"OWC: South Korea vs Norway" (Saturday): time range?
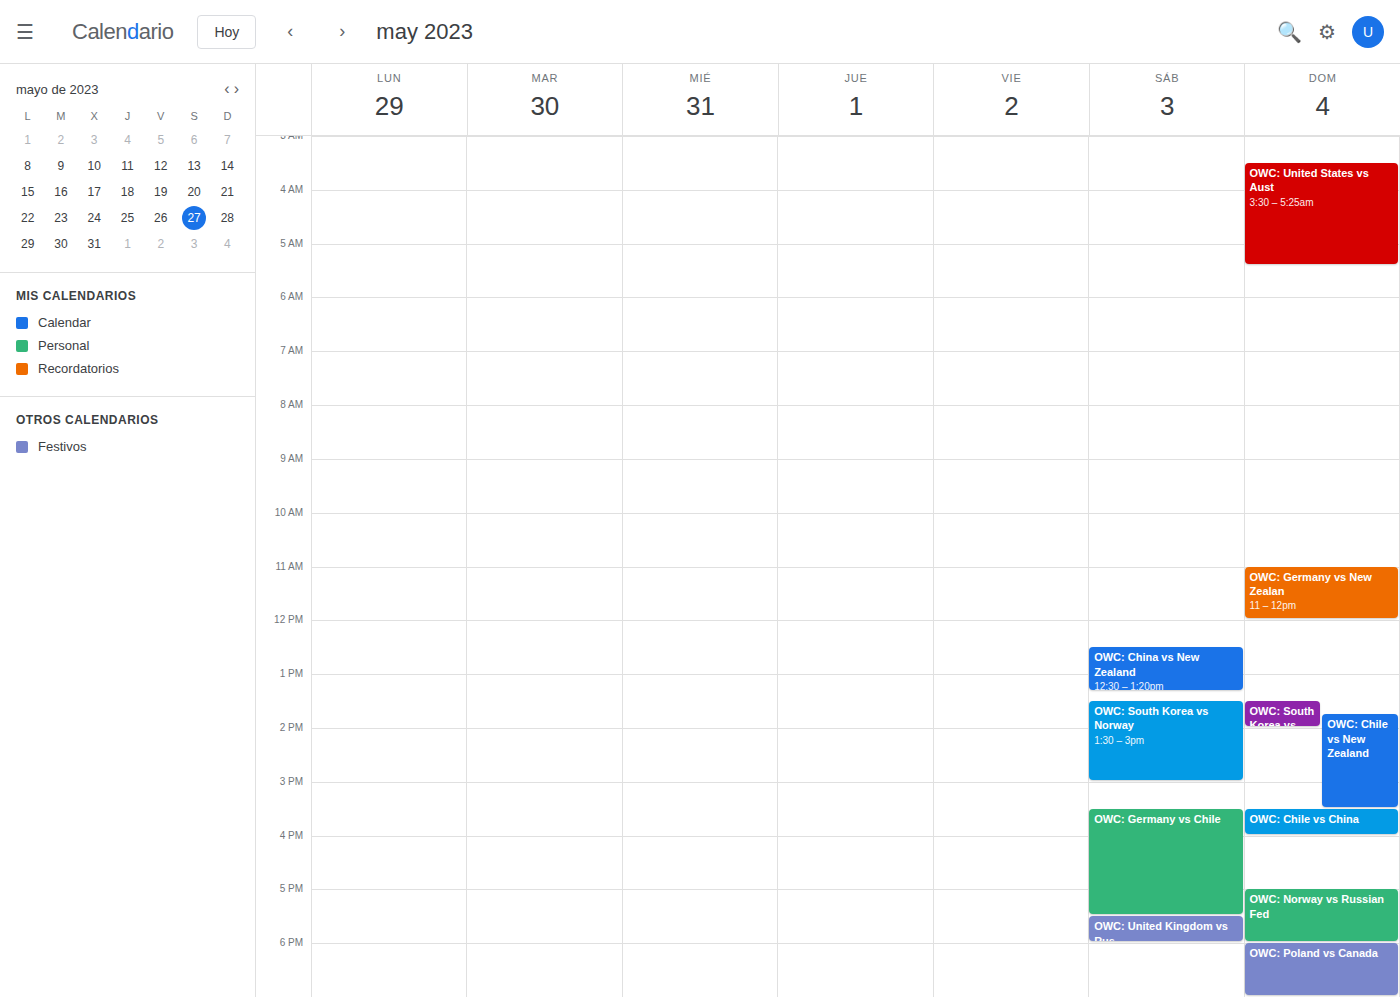
1:30 PM to 3:00 PM